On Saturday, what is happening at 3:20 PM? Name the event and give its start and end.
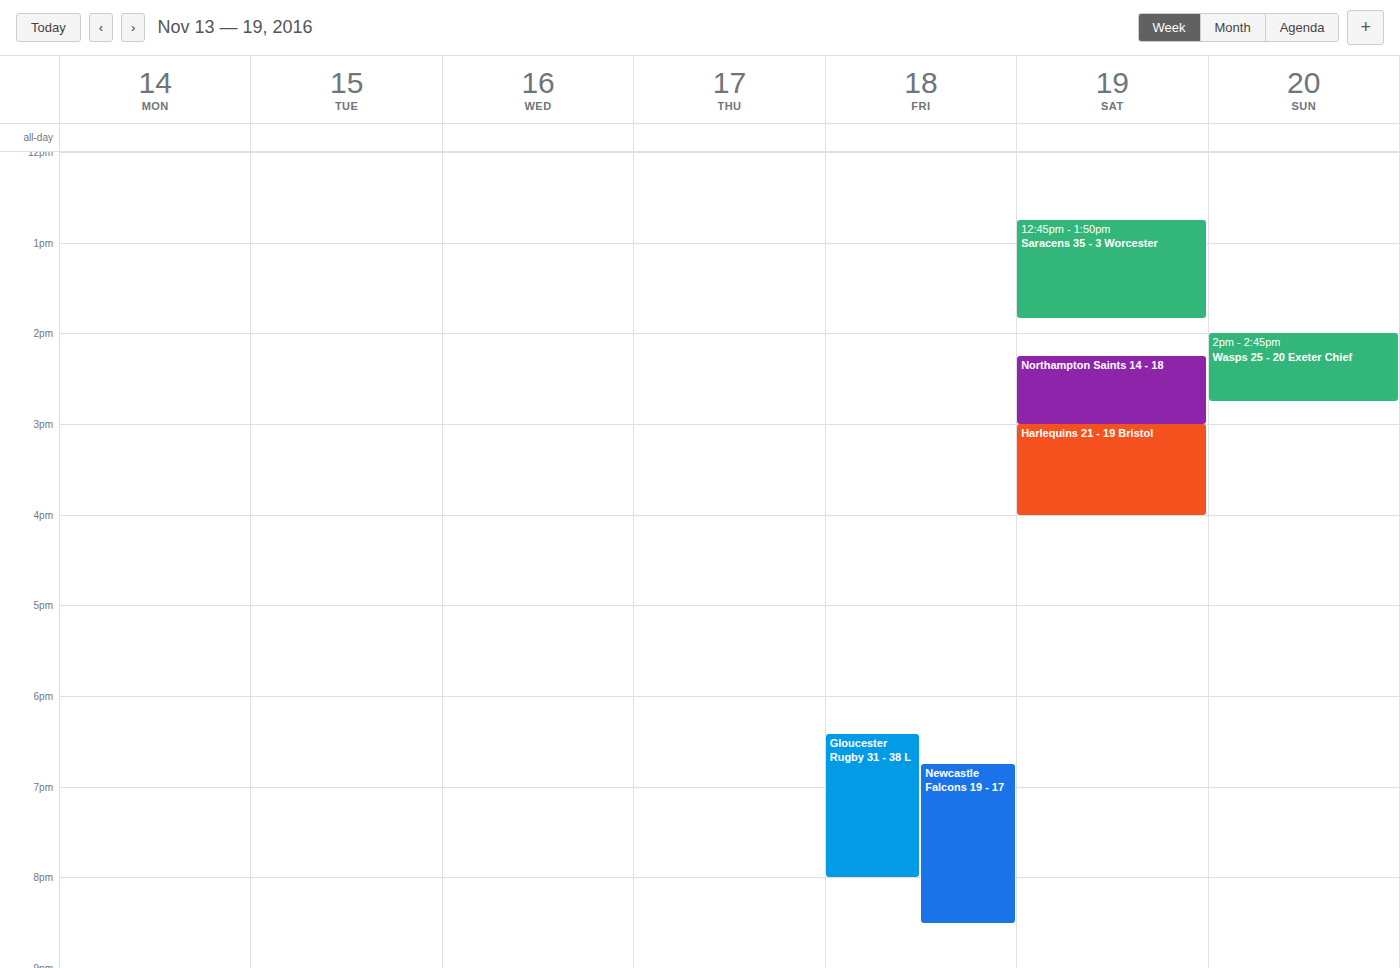
"Harlequins 21 - 19 Bristol", 3:00 PM to 4:00 PM